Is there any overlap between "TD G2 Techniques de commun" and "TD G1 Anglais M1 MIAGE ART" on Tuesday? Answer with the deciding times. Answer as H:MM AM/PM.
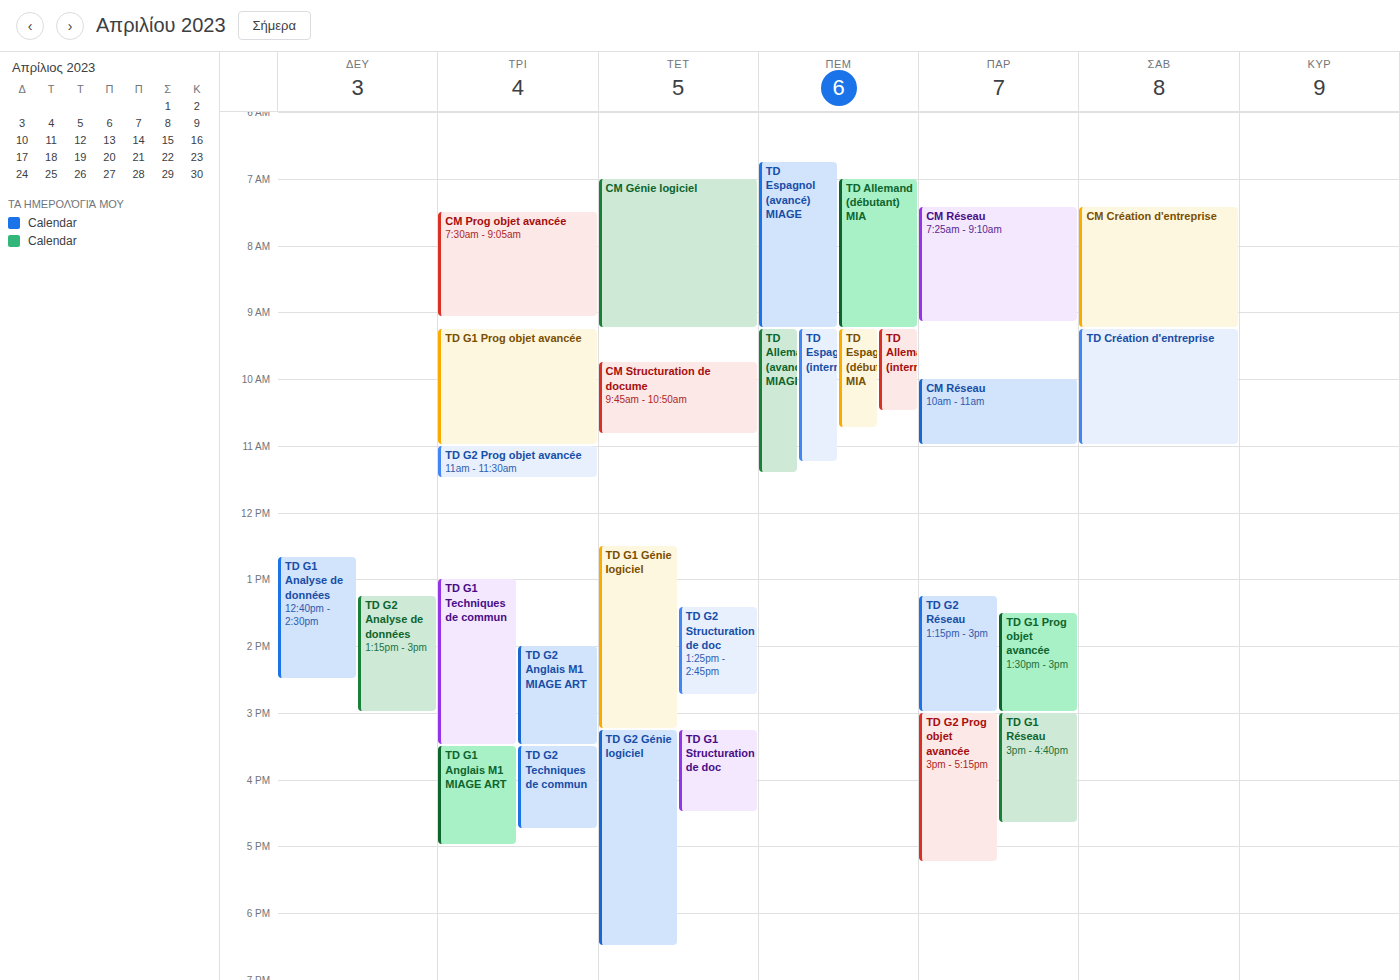
"TD G1 Anglais M1 MIAGE ART" starts at 3:30 PM, before "TD G2 Techniques de commun" ends at 4:45 PM -- they overlap.